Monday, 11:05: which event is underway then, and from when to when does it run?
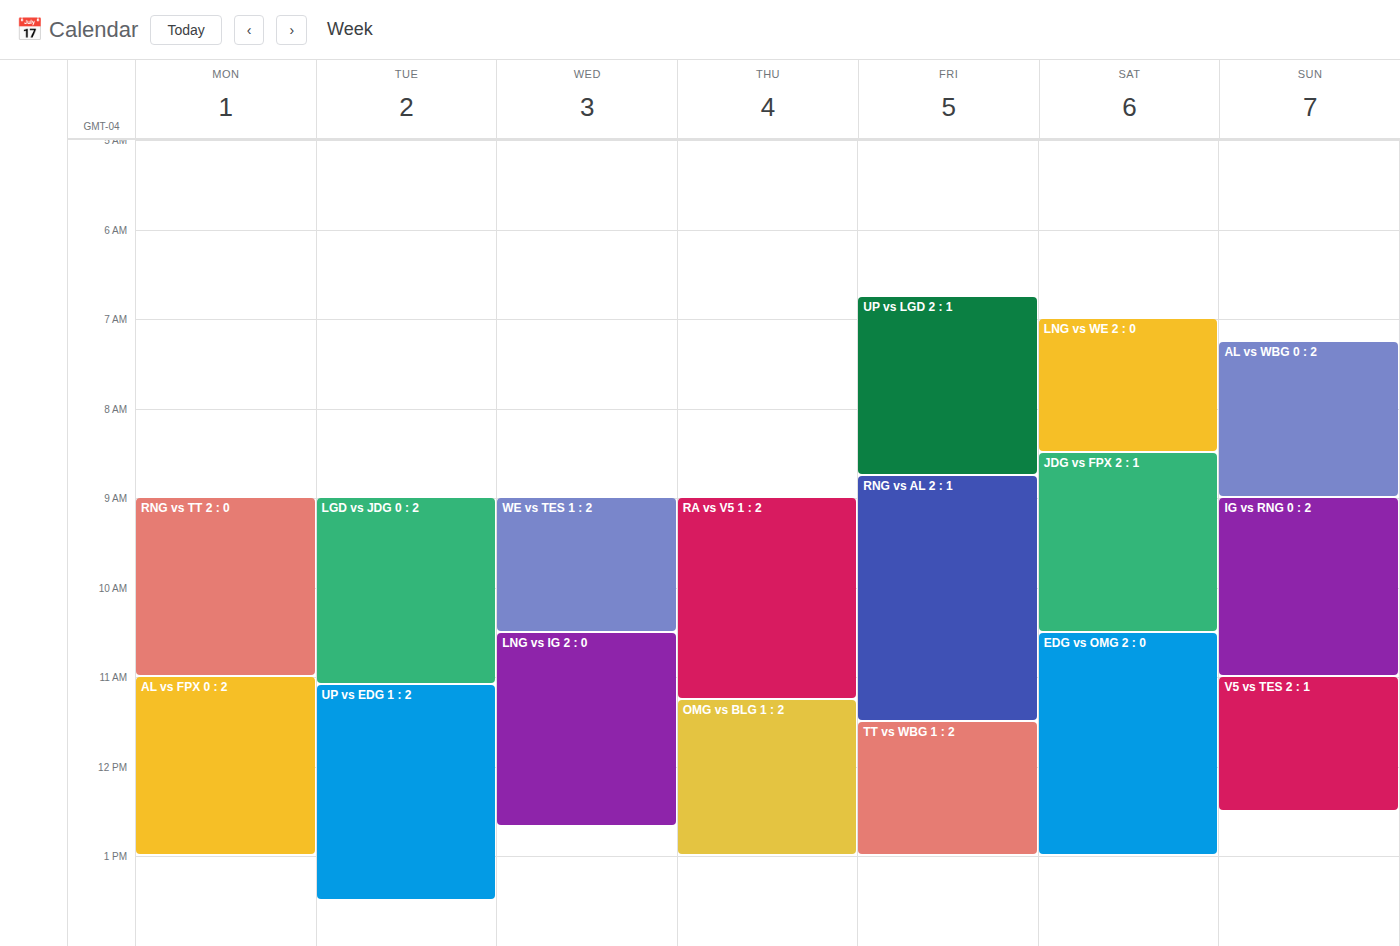
"AL vs FPX 0 : 2", 11:00 to 13:00